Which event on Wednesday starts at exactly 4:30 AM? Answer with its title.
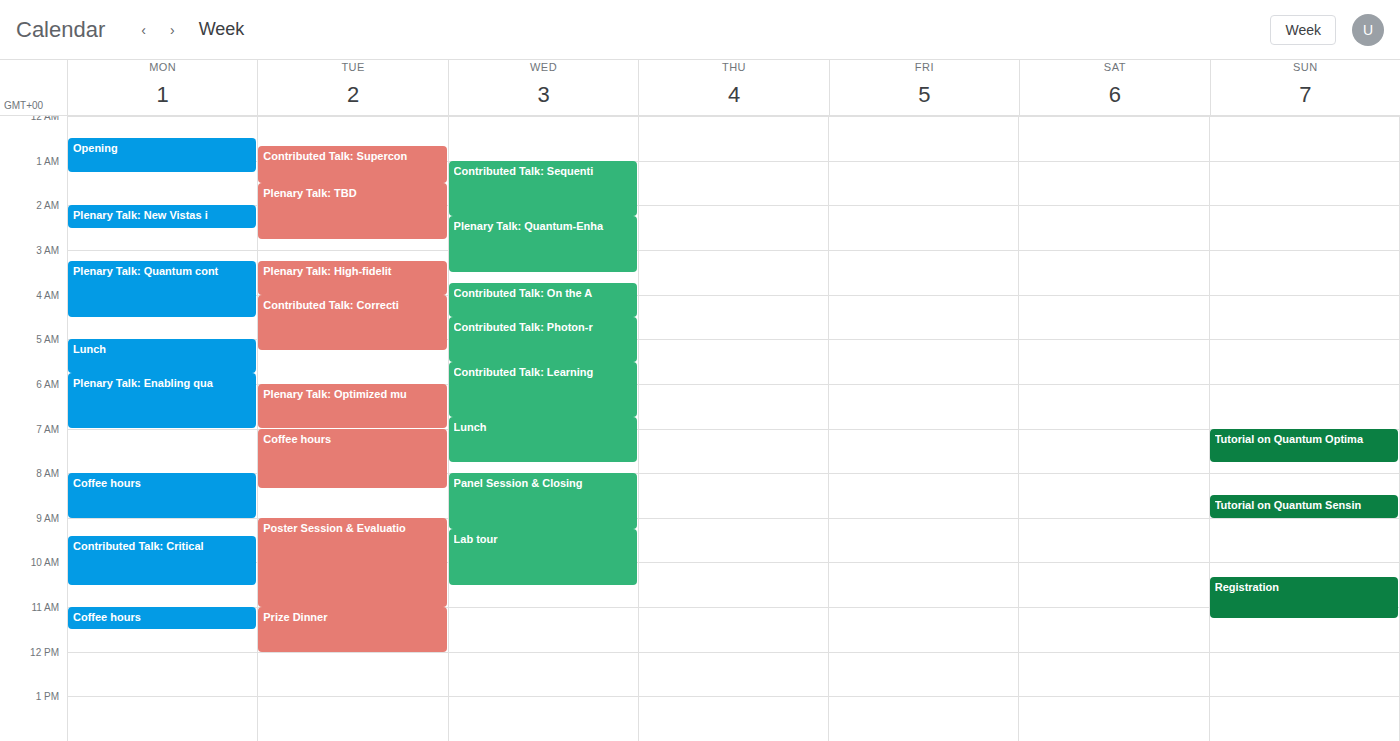
"Contributed Talk: Photon-r"